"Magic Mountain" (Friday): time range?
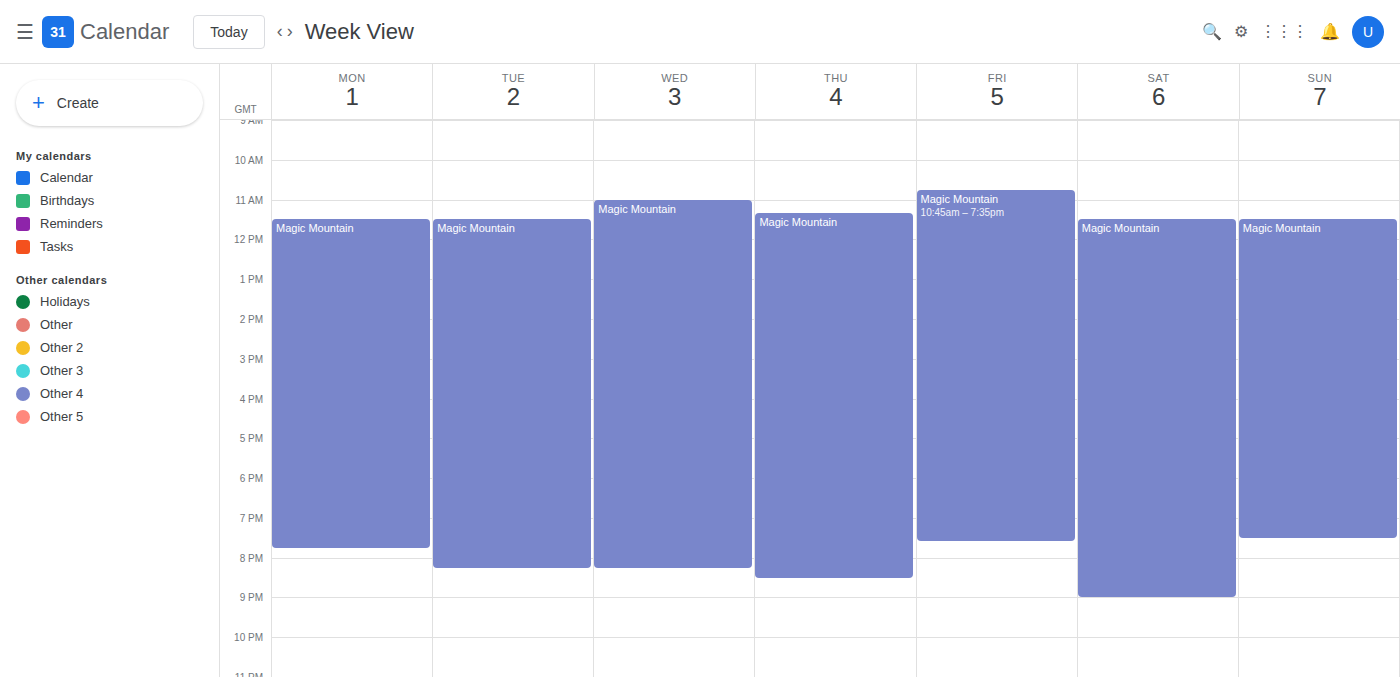
10:45 AM to 7:35 PM